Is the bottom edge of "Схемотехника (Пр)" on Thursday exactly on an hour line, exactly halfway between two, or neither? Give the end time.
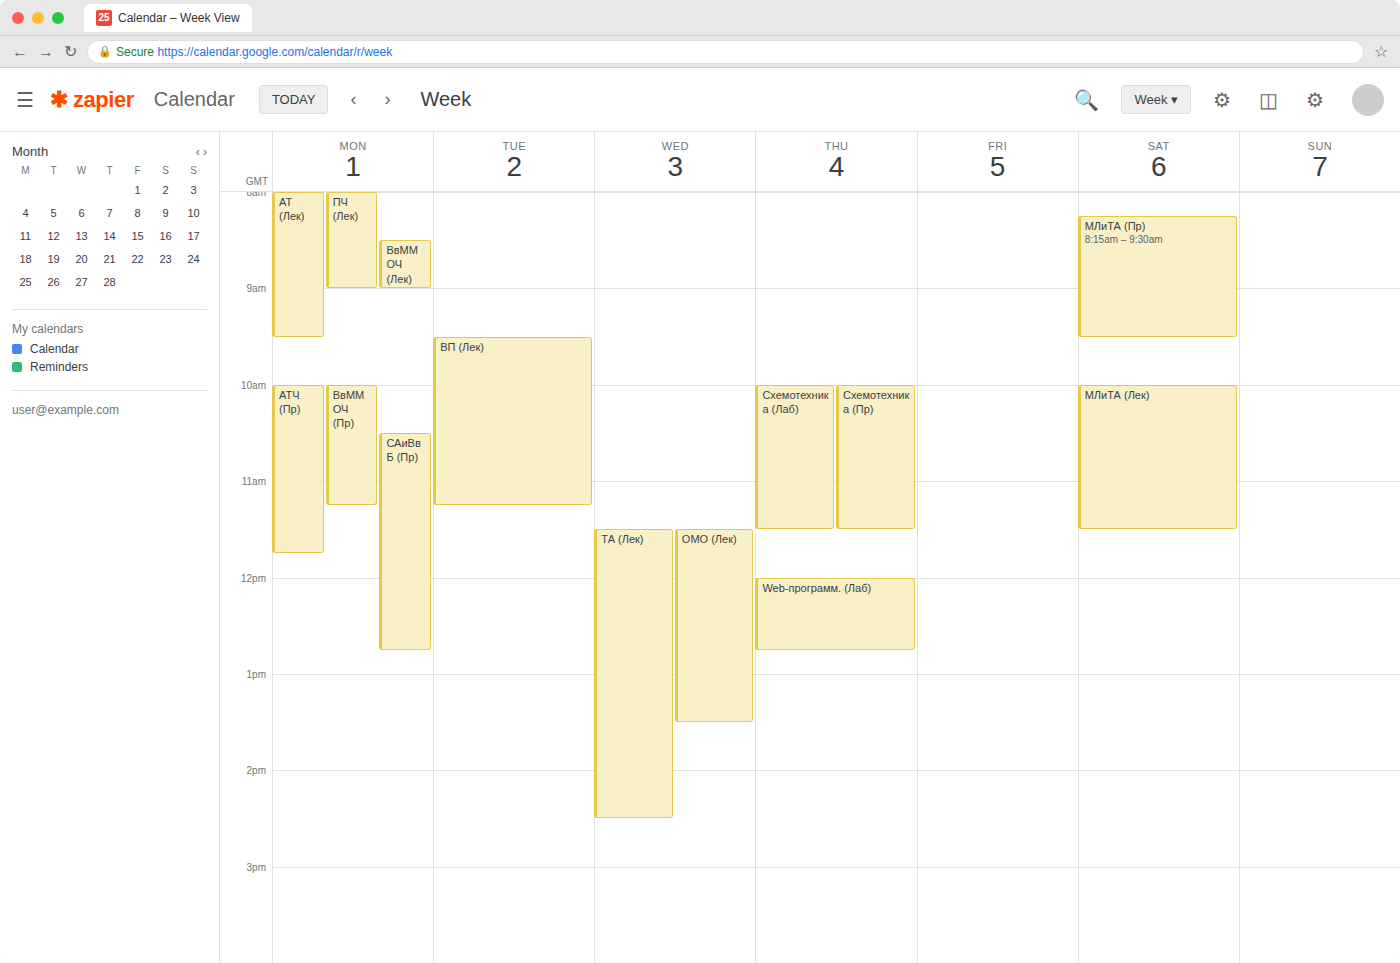
11:30 AM -- halfway between the 11 AM and 12 PM lines.